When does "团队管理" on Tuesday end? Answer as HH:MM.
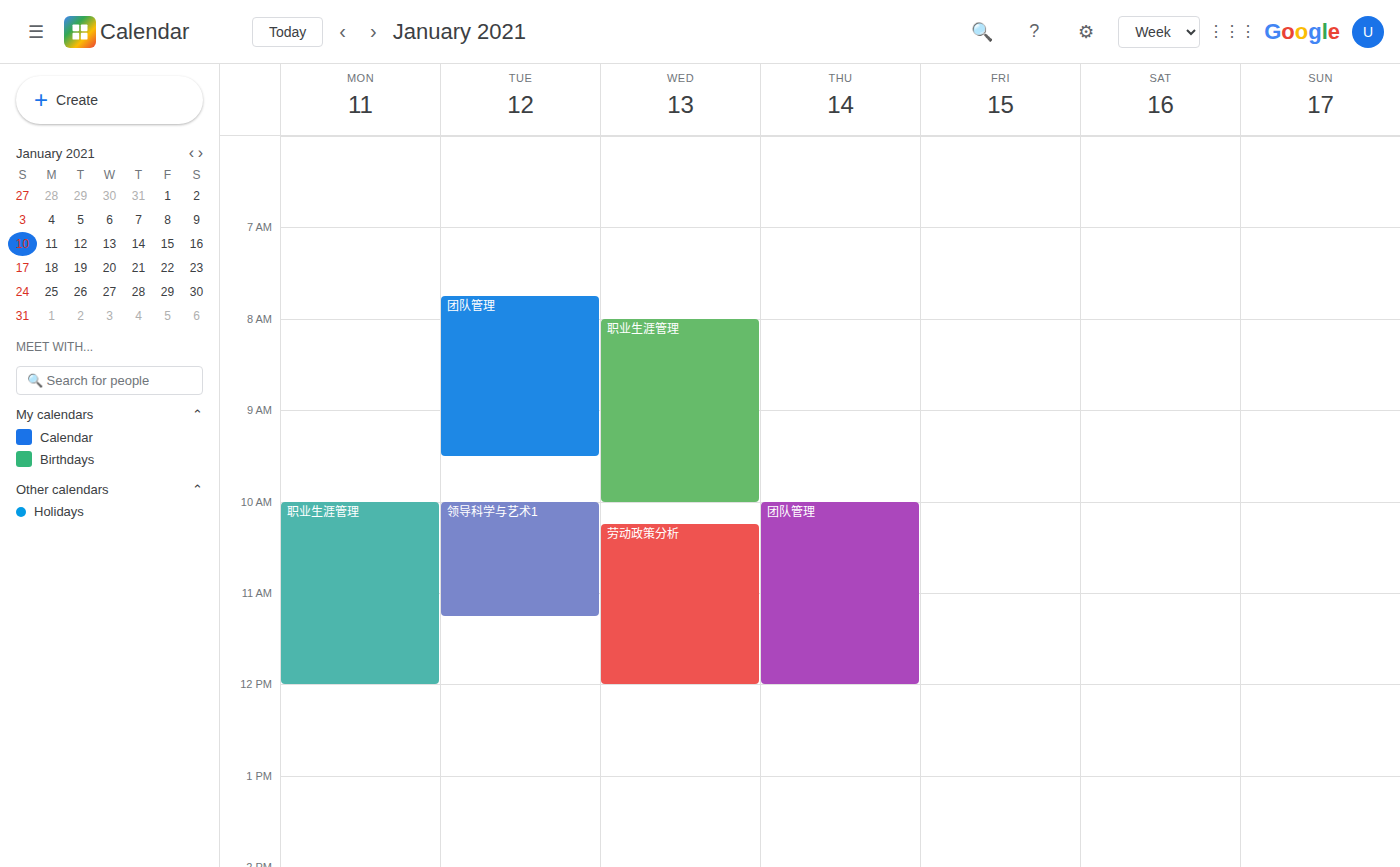
09:30